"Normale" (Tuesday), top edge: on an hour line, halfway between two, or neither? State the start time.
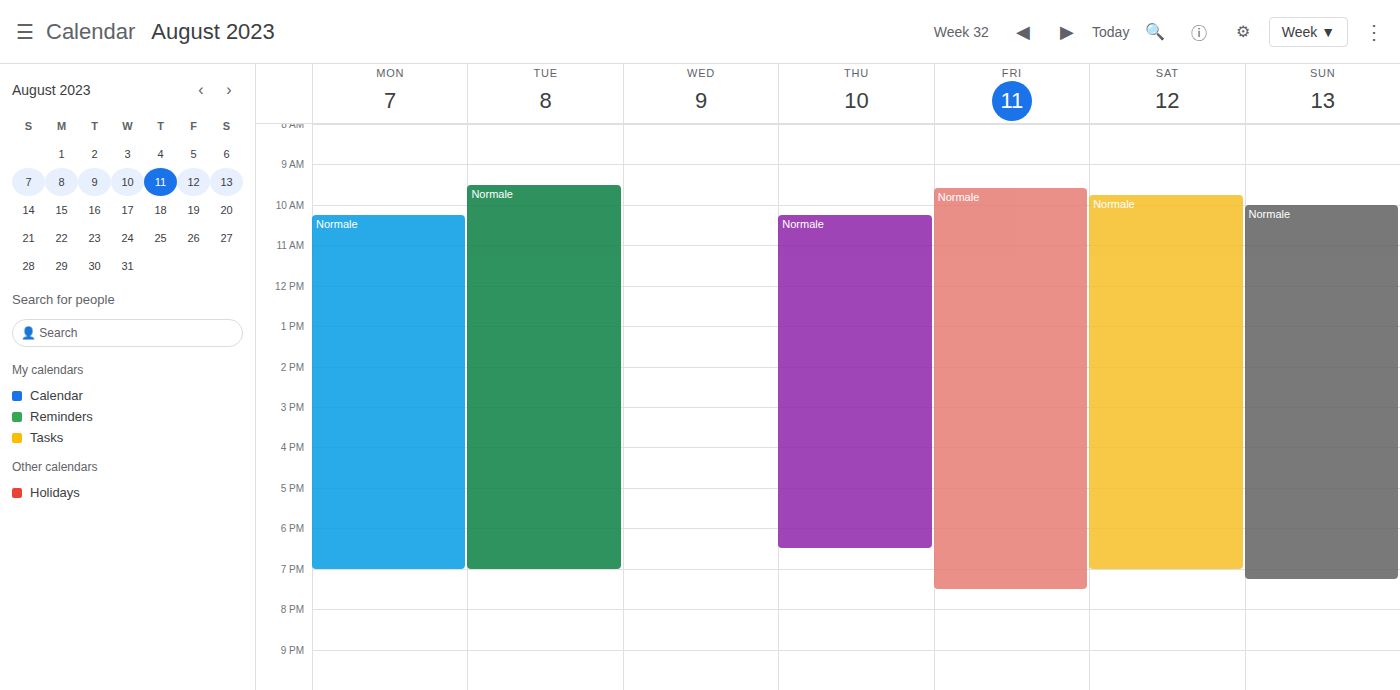
9:30 AM -- halfway between the 9 AM and 10 AM lines.